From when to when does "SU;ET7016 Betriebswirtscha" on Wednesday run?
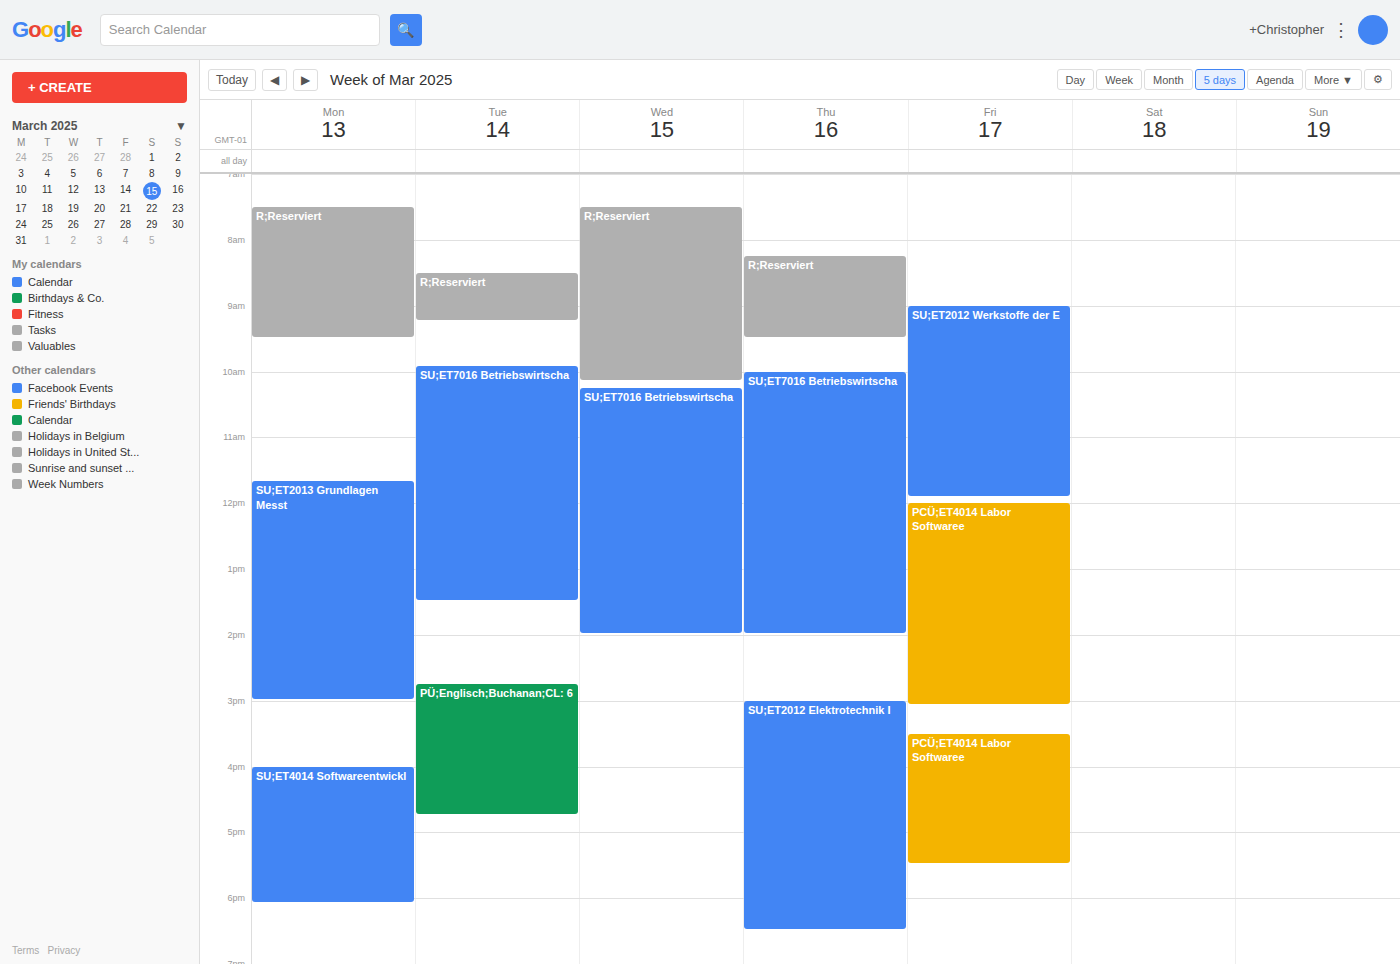
10:15 AM to 2:00 PM